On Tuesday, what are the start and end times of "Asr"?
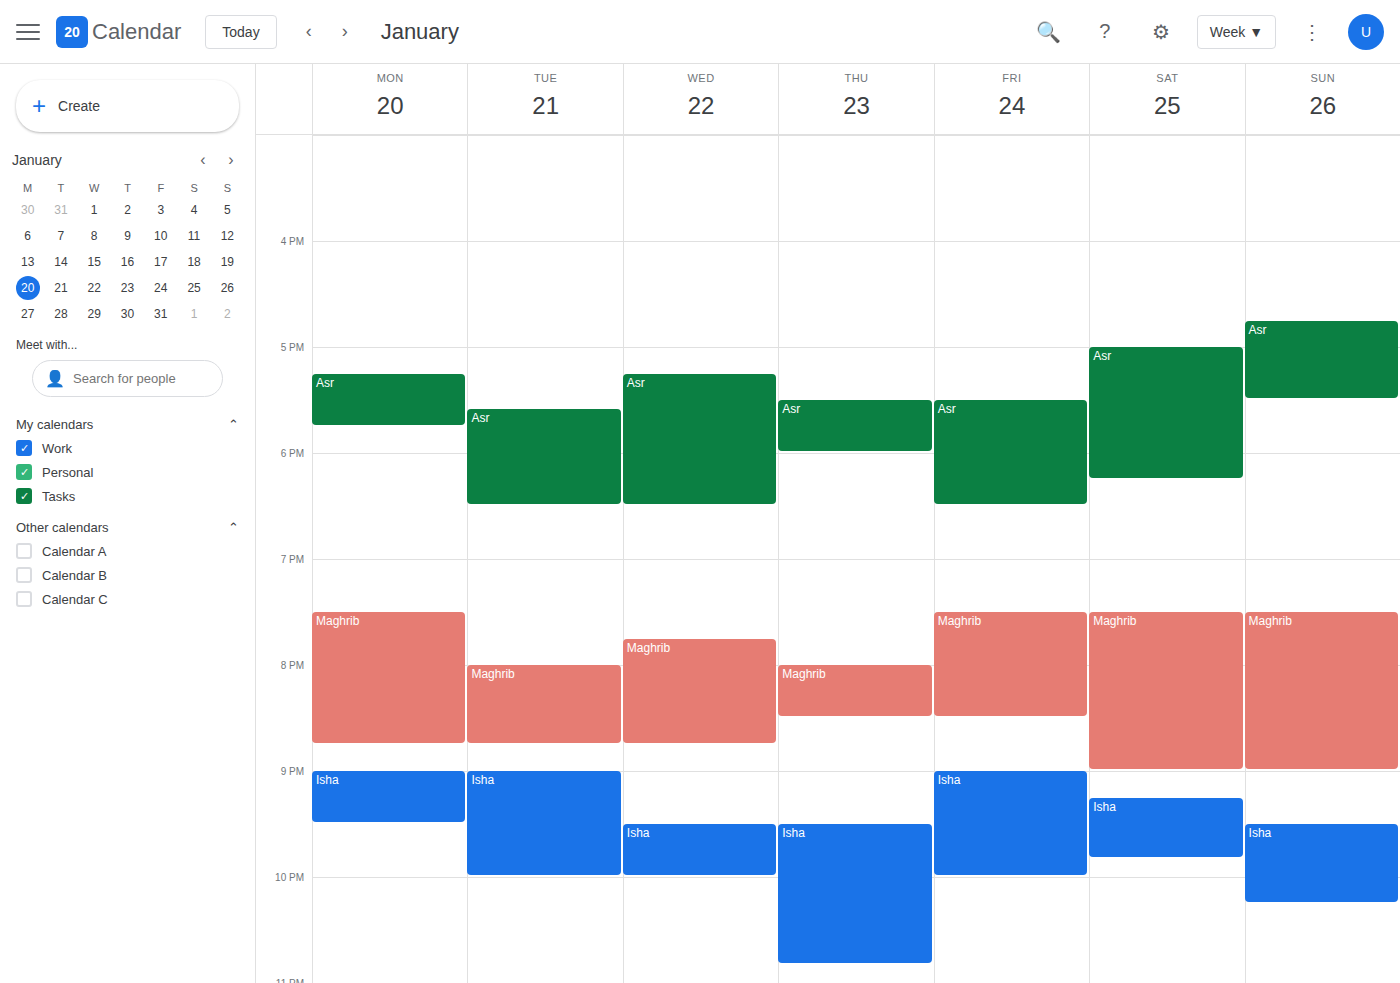
5:35 PM to 6:30 PM